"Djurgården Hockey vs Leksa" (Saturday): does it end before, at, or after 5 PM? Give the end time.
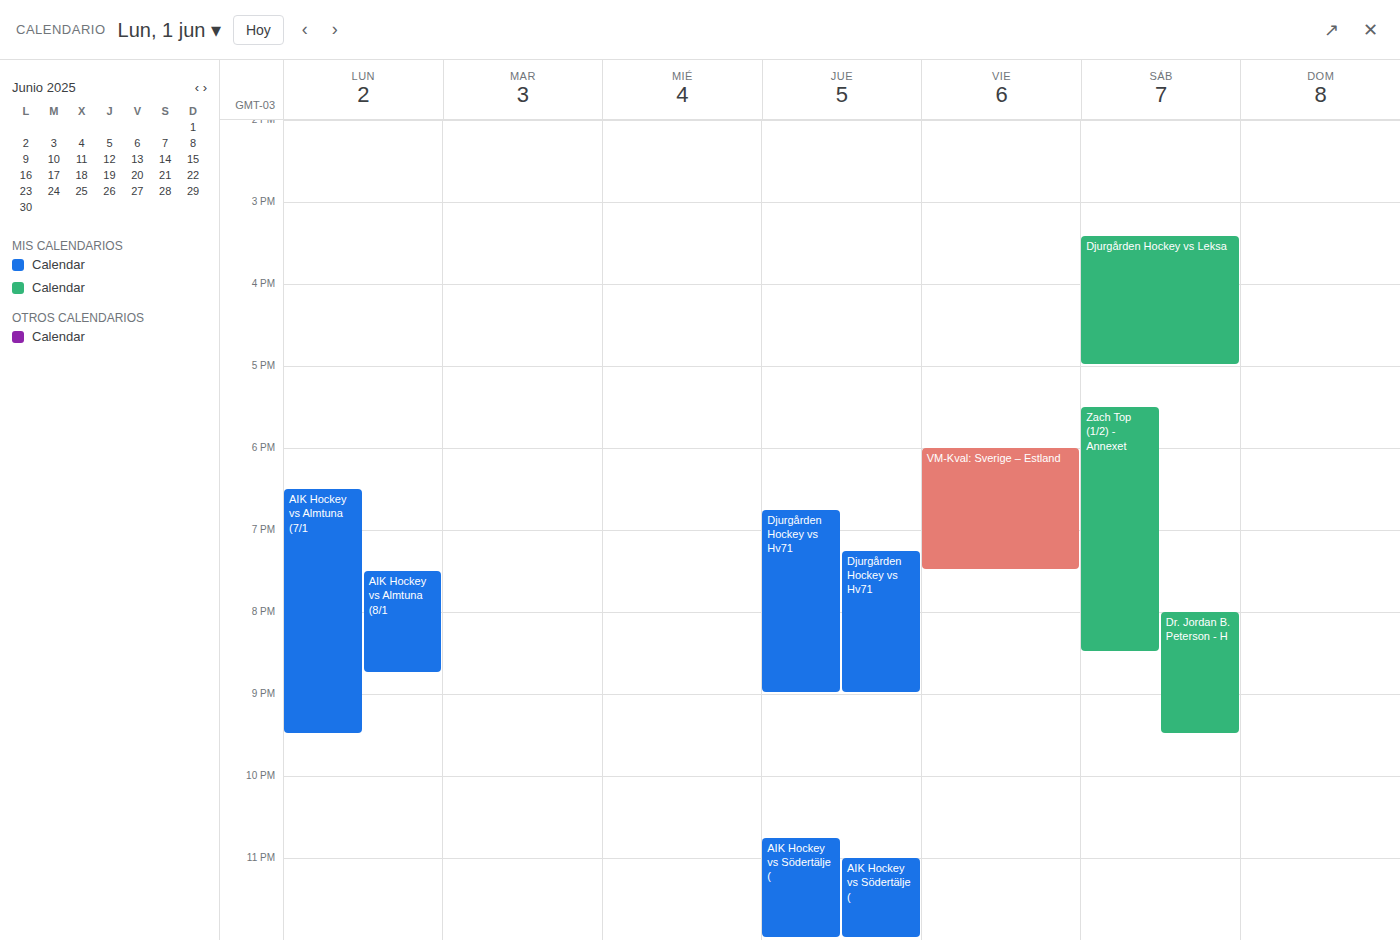
5:00 PM -- exactly at 5 PM, on the 5 PM line.